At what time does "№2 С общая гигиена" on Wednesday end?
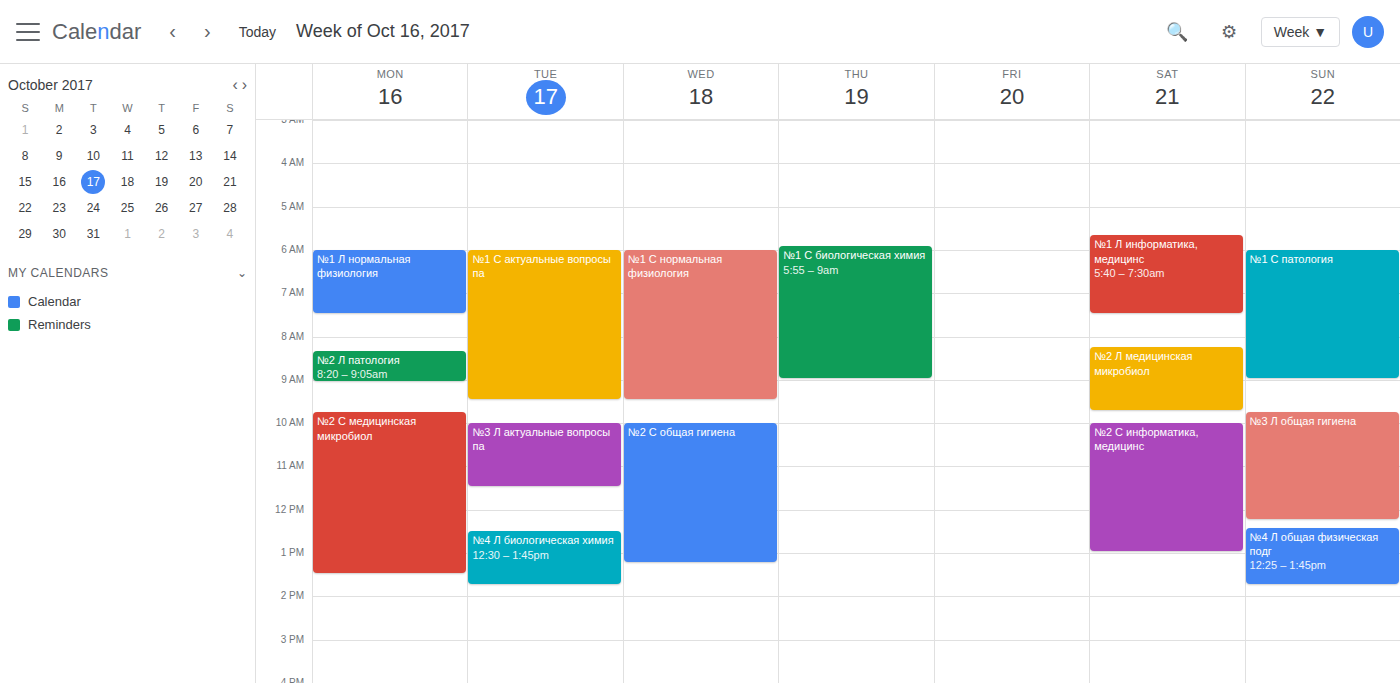
1:15 PM